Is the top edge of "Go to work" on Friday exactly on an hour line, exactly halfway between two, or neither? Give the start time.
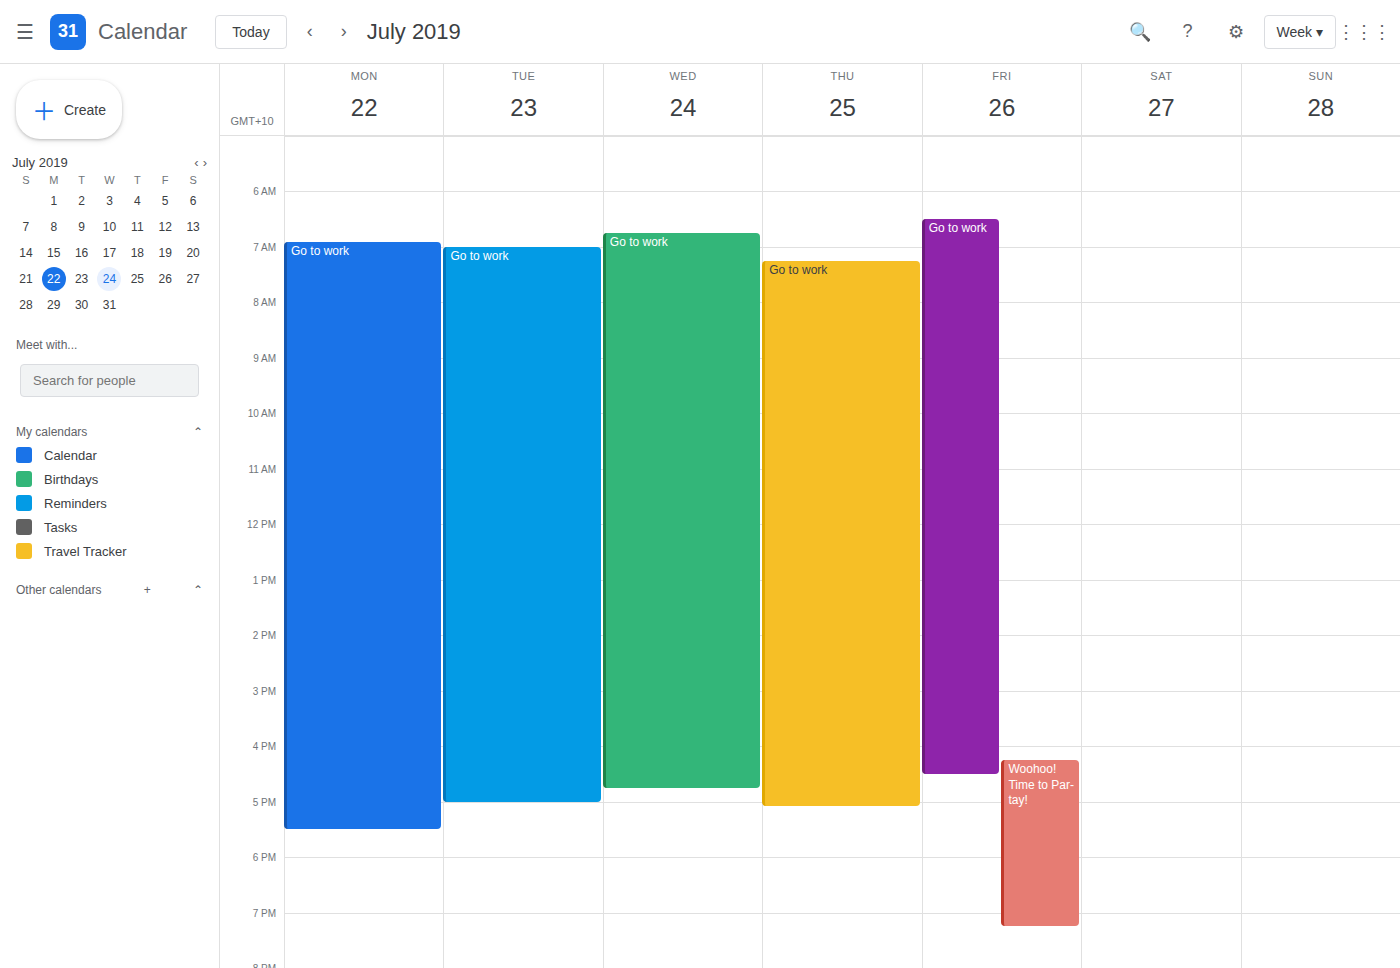
6:30 AM -- halfway between the 6 AM and 7 AM lines.